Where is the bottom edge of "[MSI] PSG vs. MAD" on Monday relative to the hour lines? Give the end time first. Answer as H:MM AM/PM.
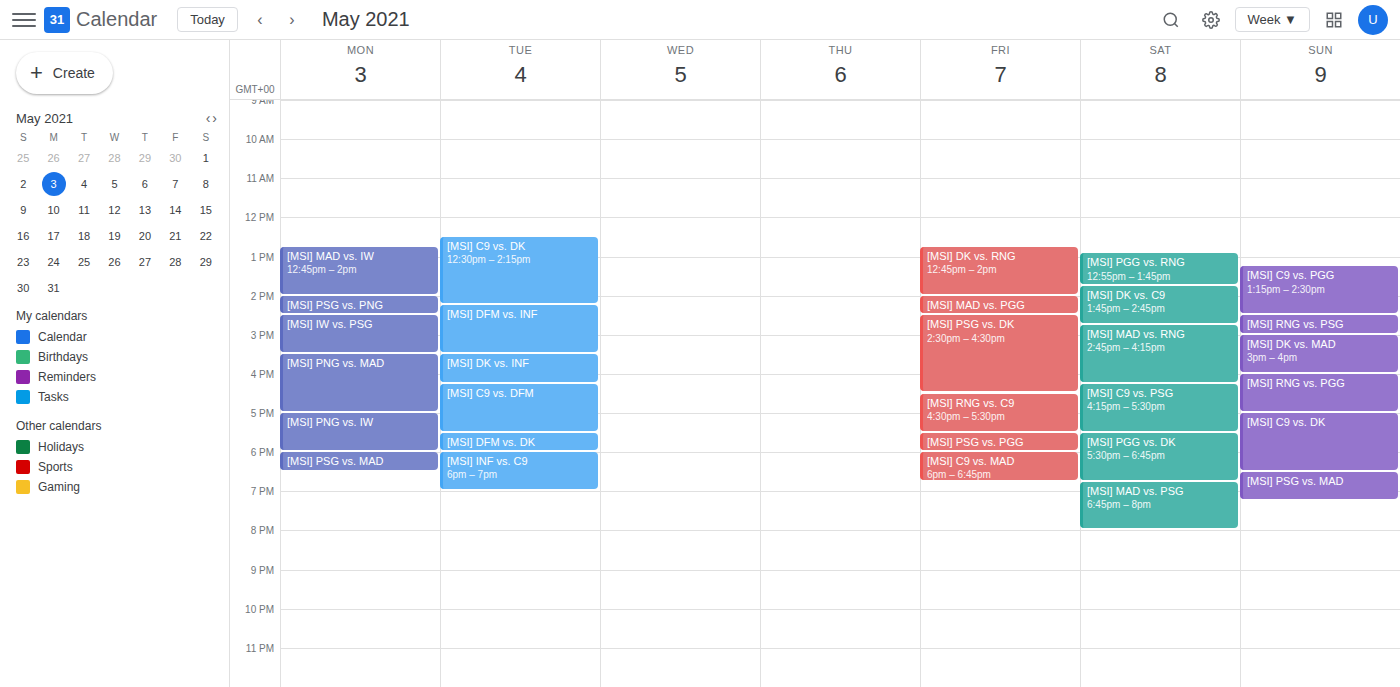
6:30 PM -- halfway between the 6 PM and 7 PM lines.